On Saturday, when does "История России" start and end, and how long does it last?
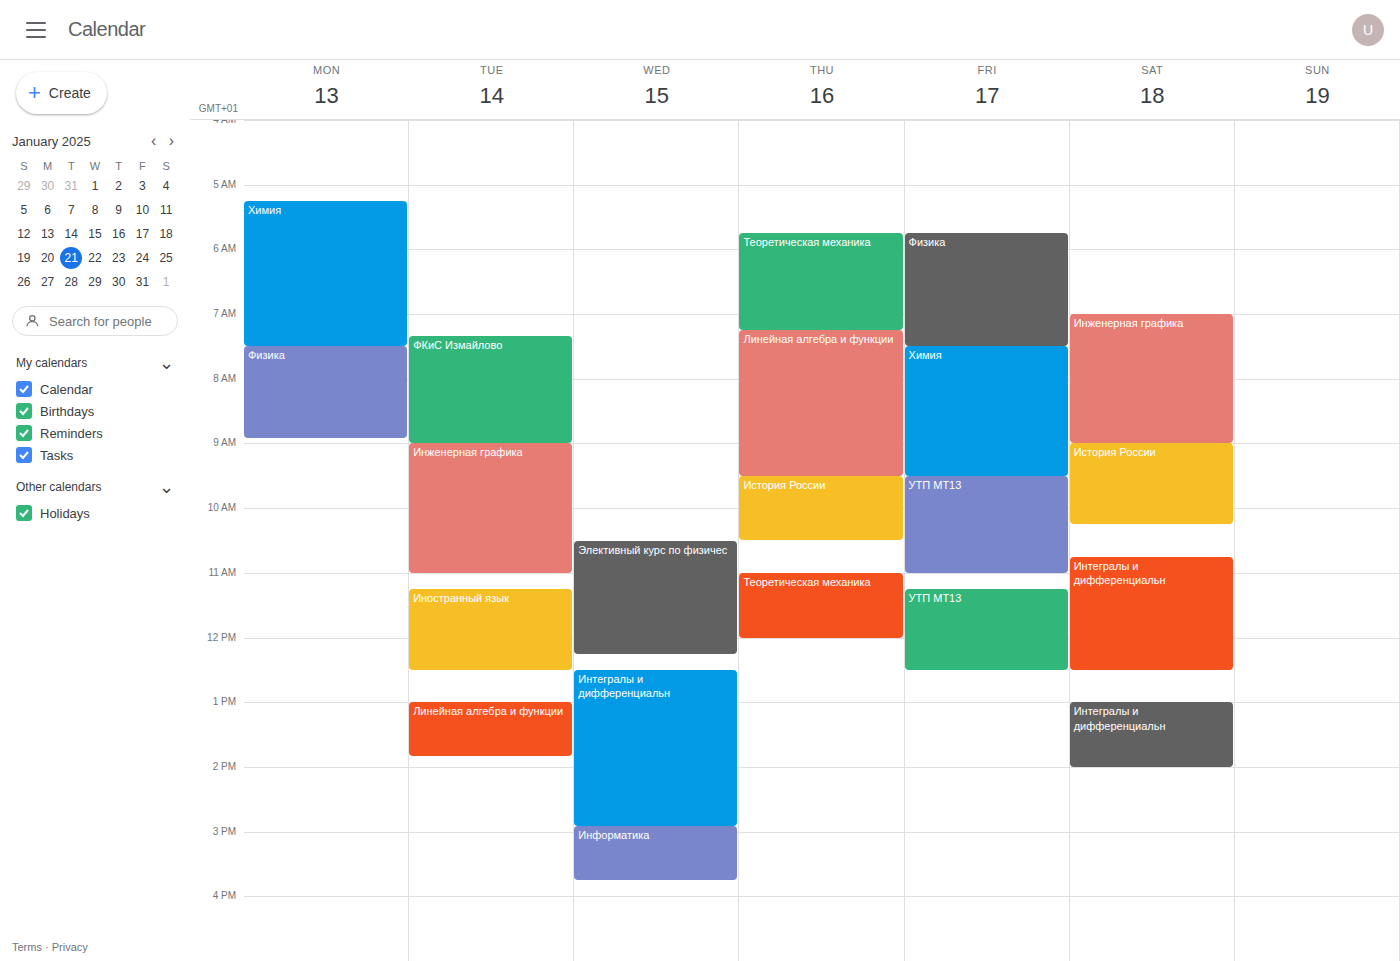
9:00 AM to 10:15 AM, 1 hour 15 minutes